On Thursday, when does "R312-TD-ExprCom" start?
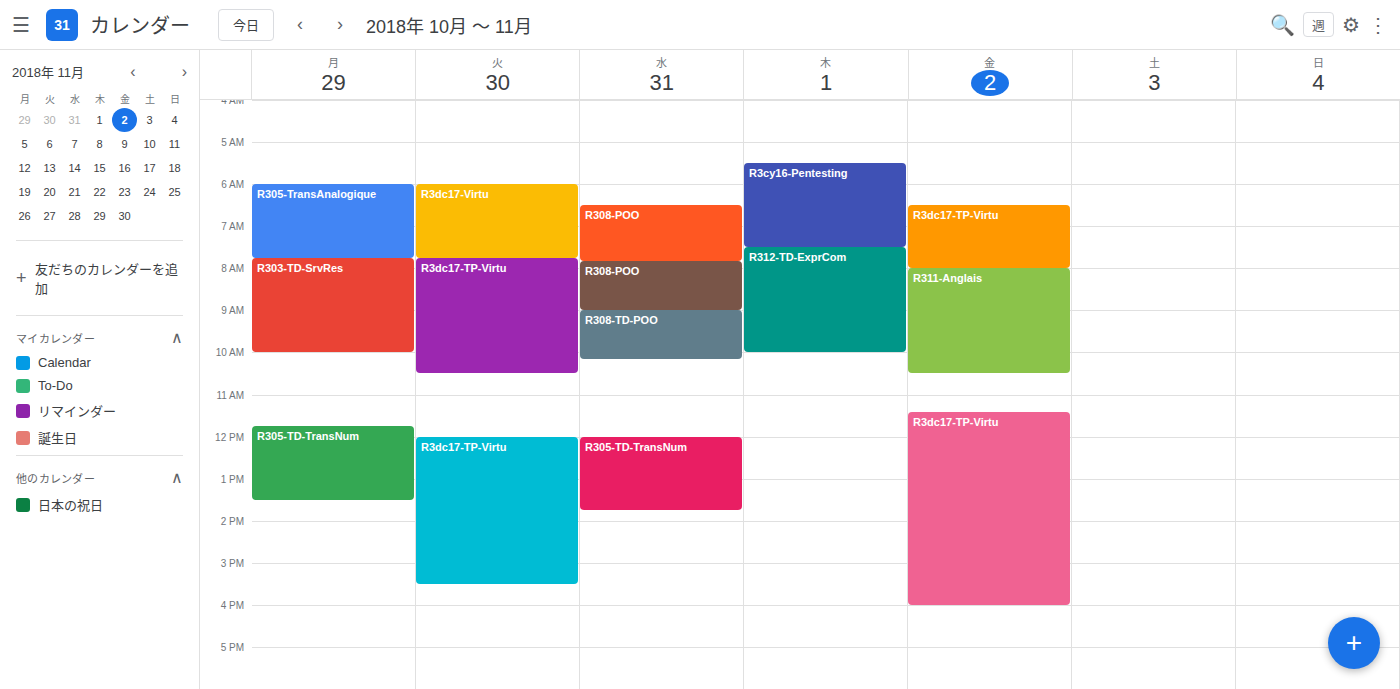
7:30 AM